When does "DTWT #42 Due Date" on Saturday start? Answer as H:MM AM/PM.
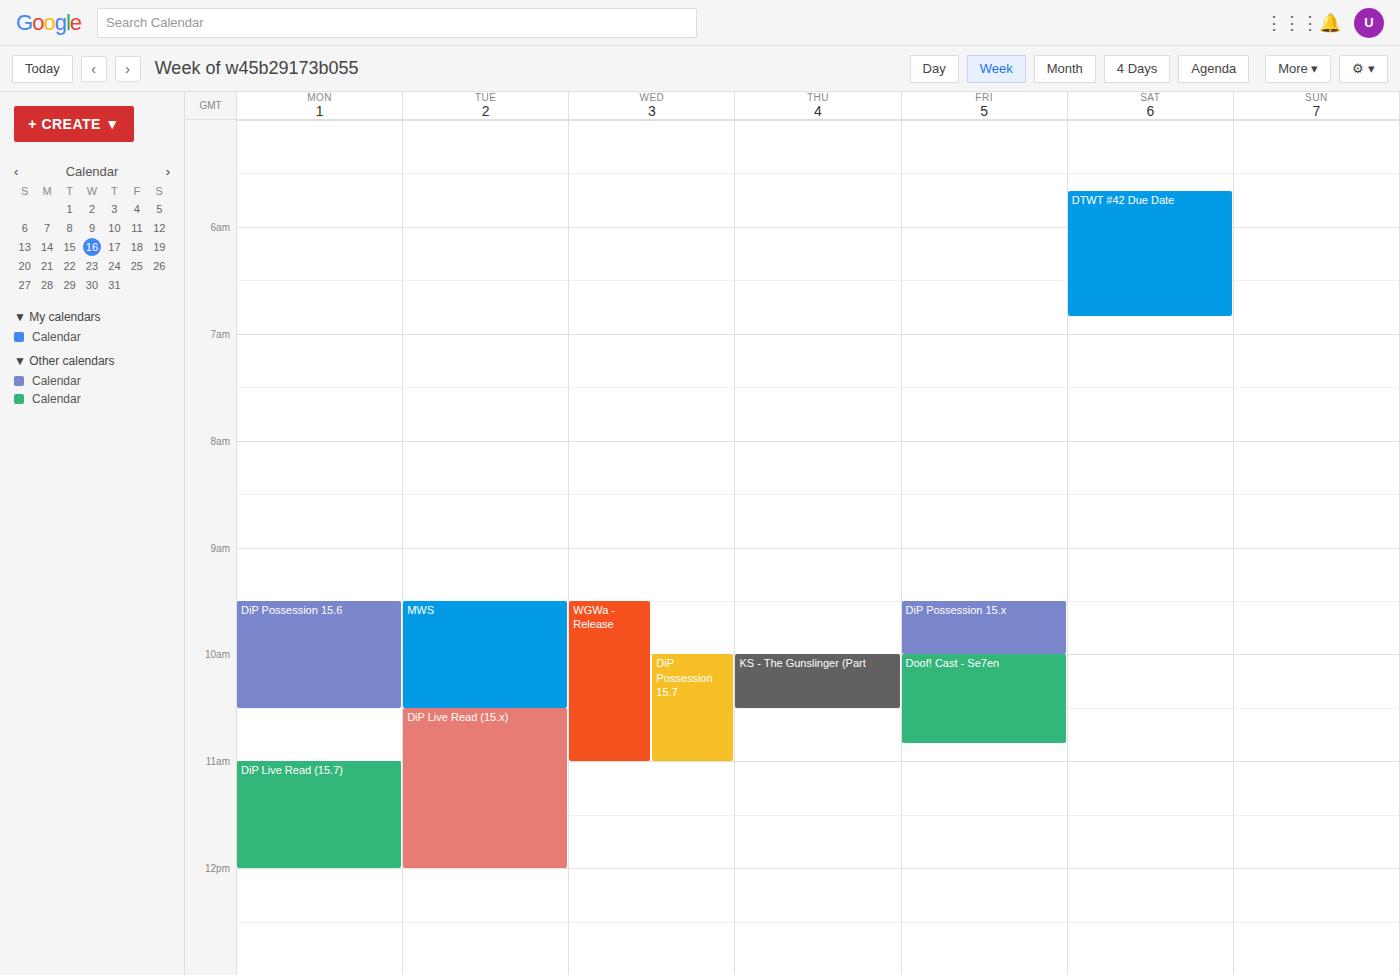
5:40 AM